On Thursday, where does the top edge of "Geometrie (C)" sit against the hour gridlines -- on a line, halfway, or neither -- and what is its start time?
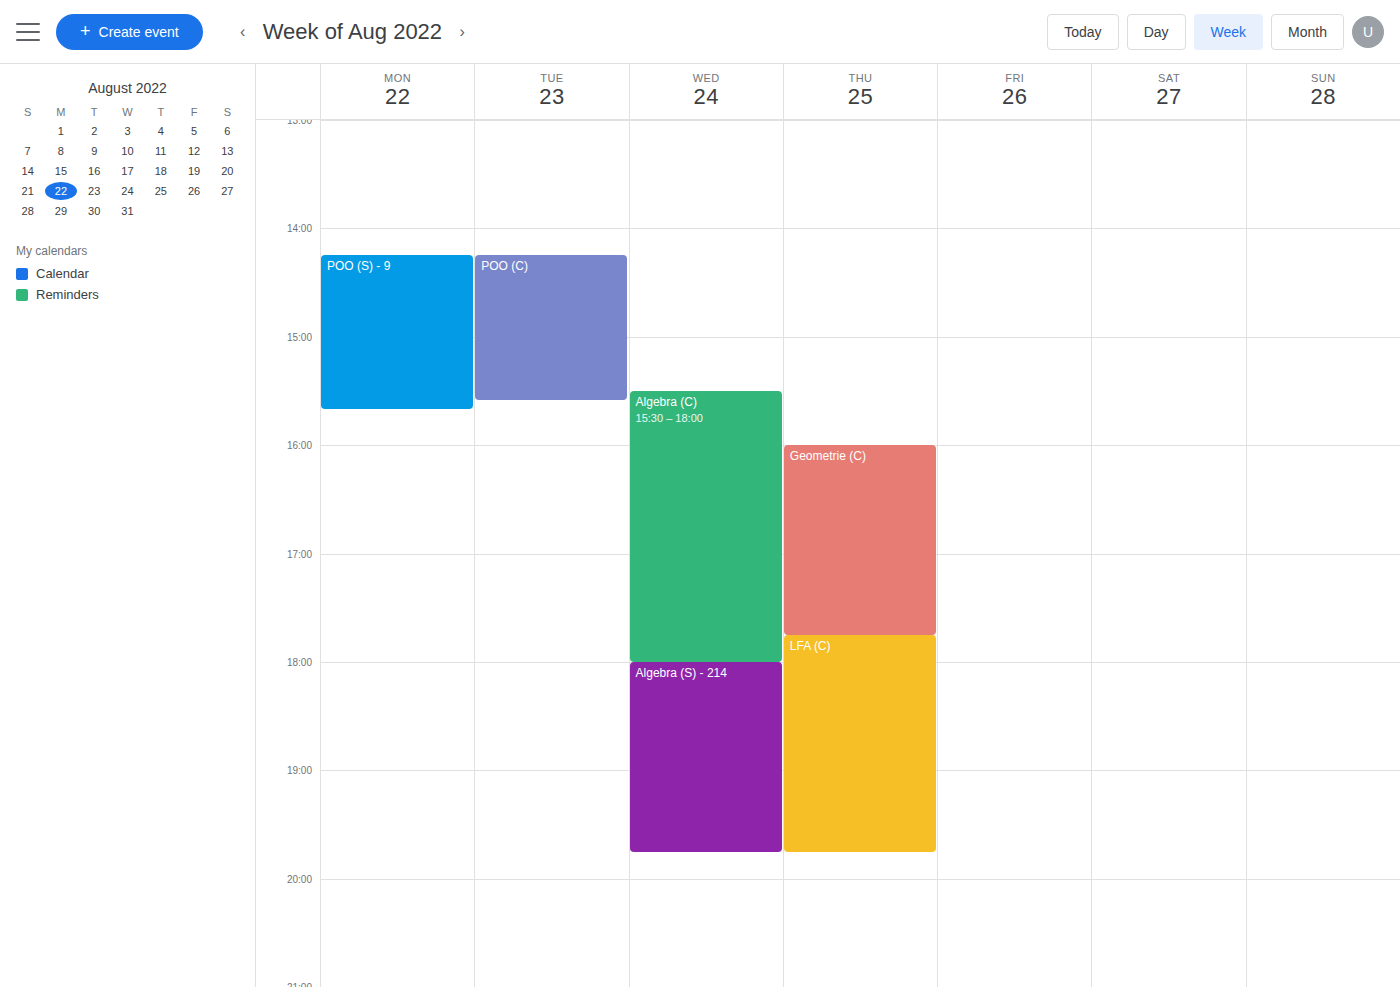
4:00 PM -- exactly on the 4 PM line.